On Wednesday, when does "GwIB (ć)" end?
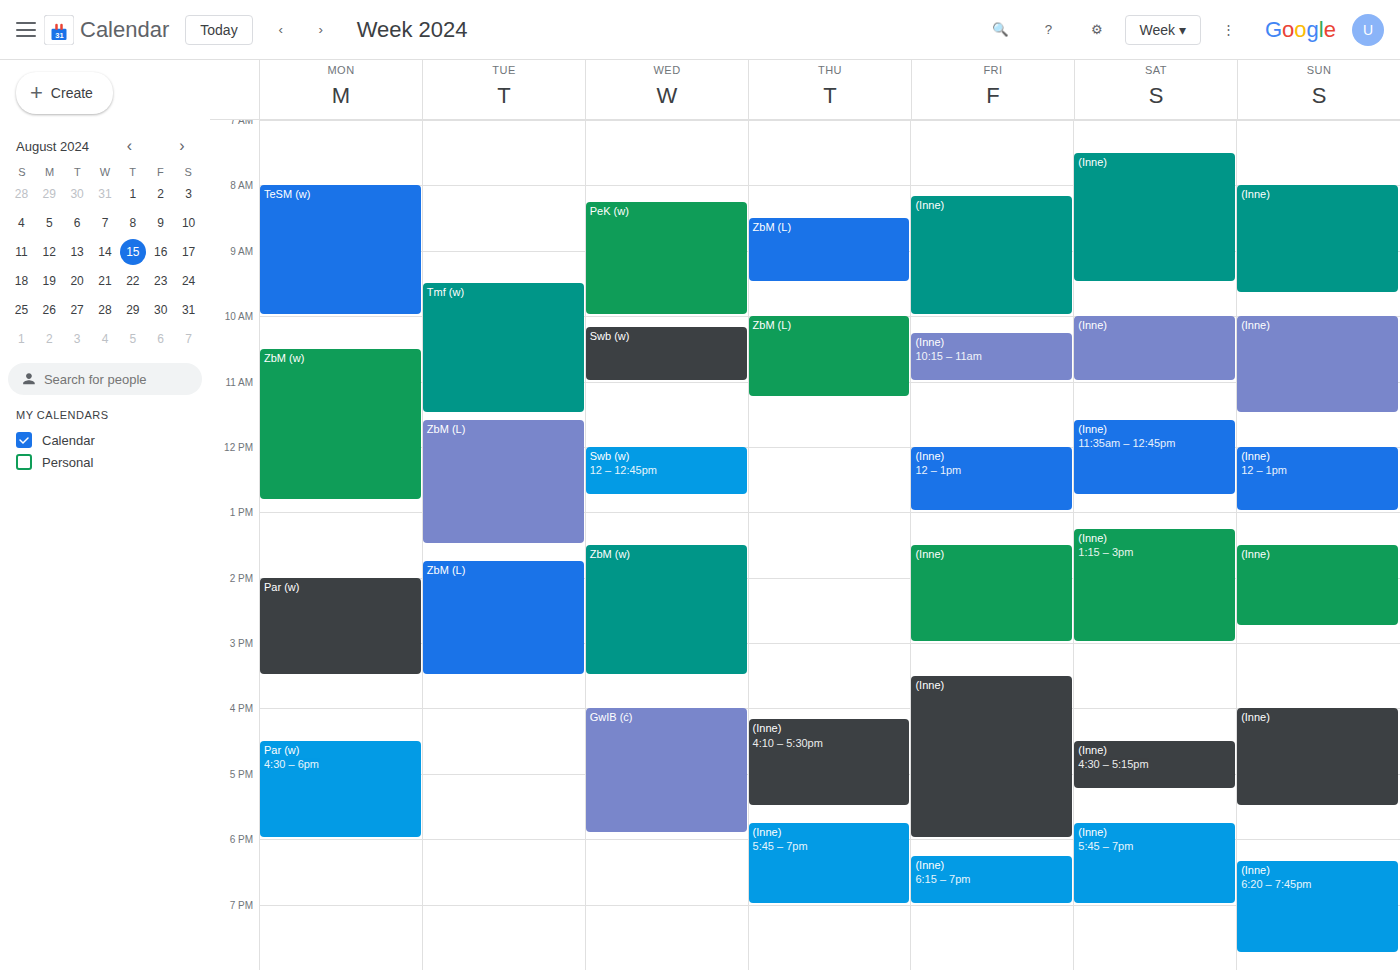
17:55